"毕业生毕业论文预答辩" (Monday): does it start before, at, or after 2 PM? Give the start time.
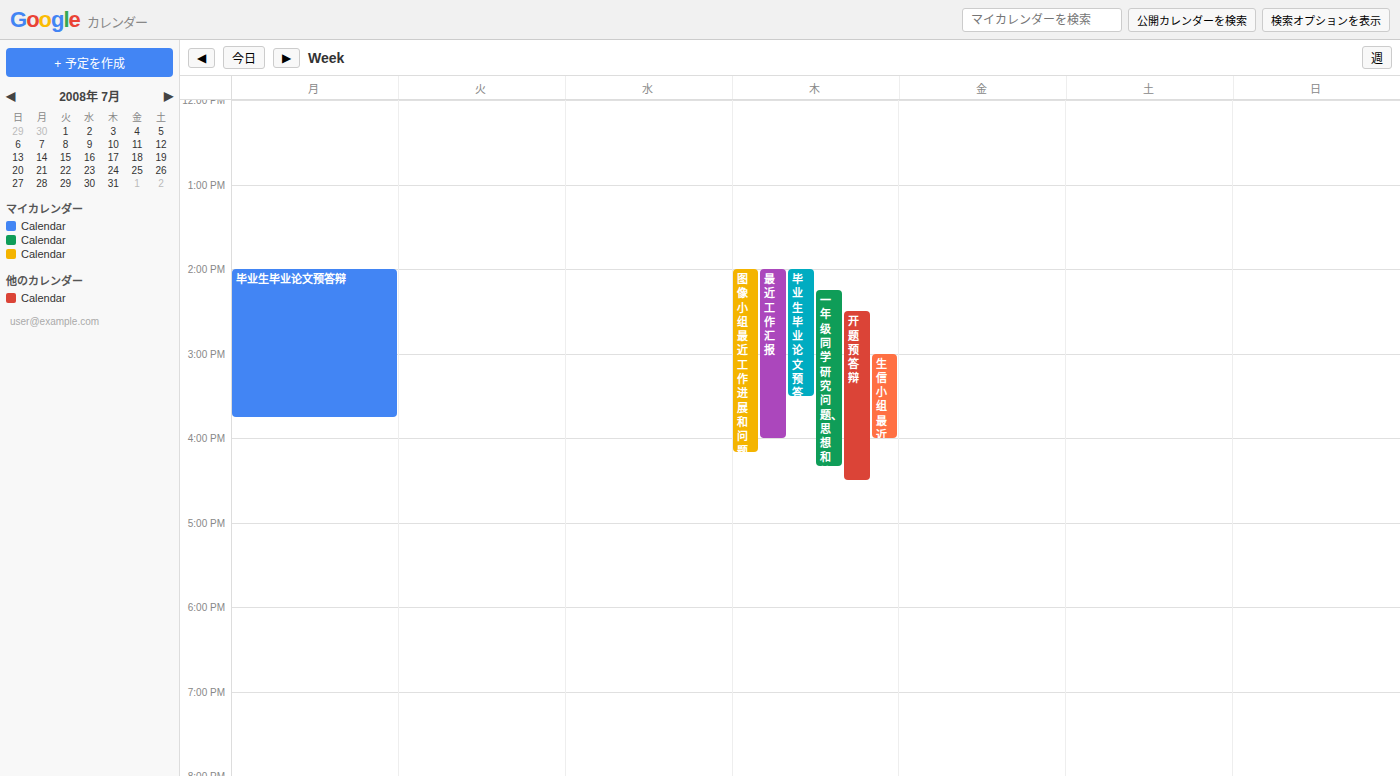
2:00 PM -- exactly at 2 PM, on the 2 PM line.